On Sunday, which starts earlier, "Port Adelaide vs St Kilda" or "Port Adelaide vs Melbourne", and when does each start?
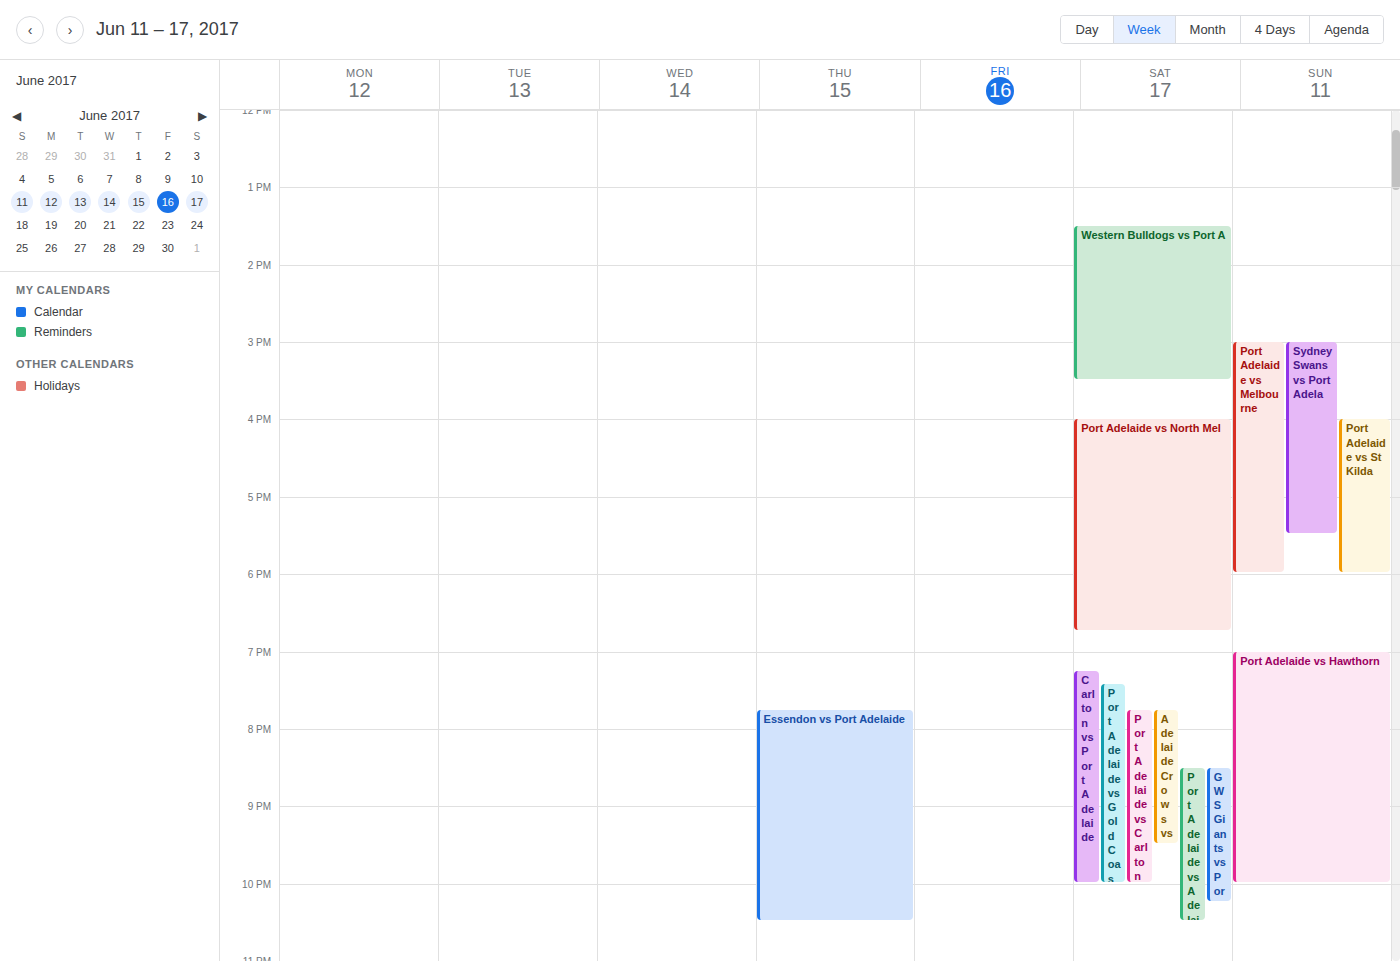
"Port Adelaide vs Melbourne" 15:00; "Port Adelaide vs St Kilda" 16:00.